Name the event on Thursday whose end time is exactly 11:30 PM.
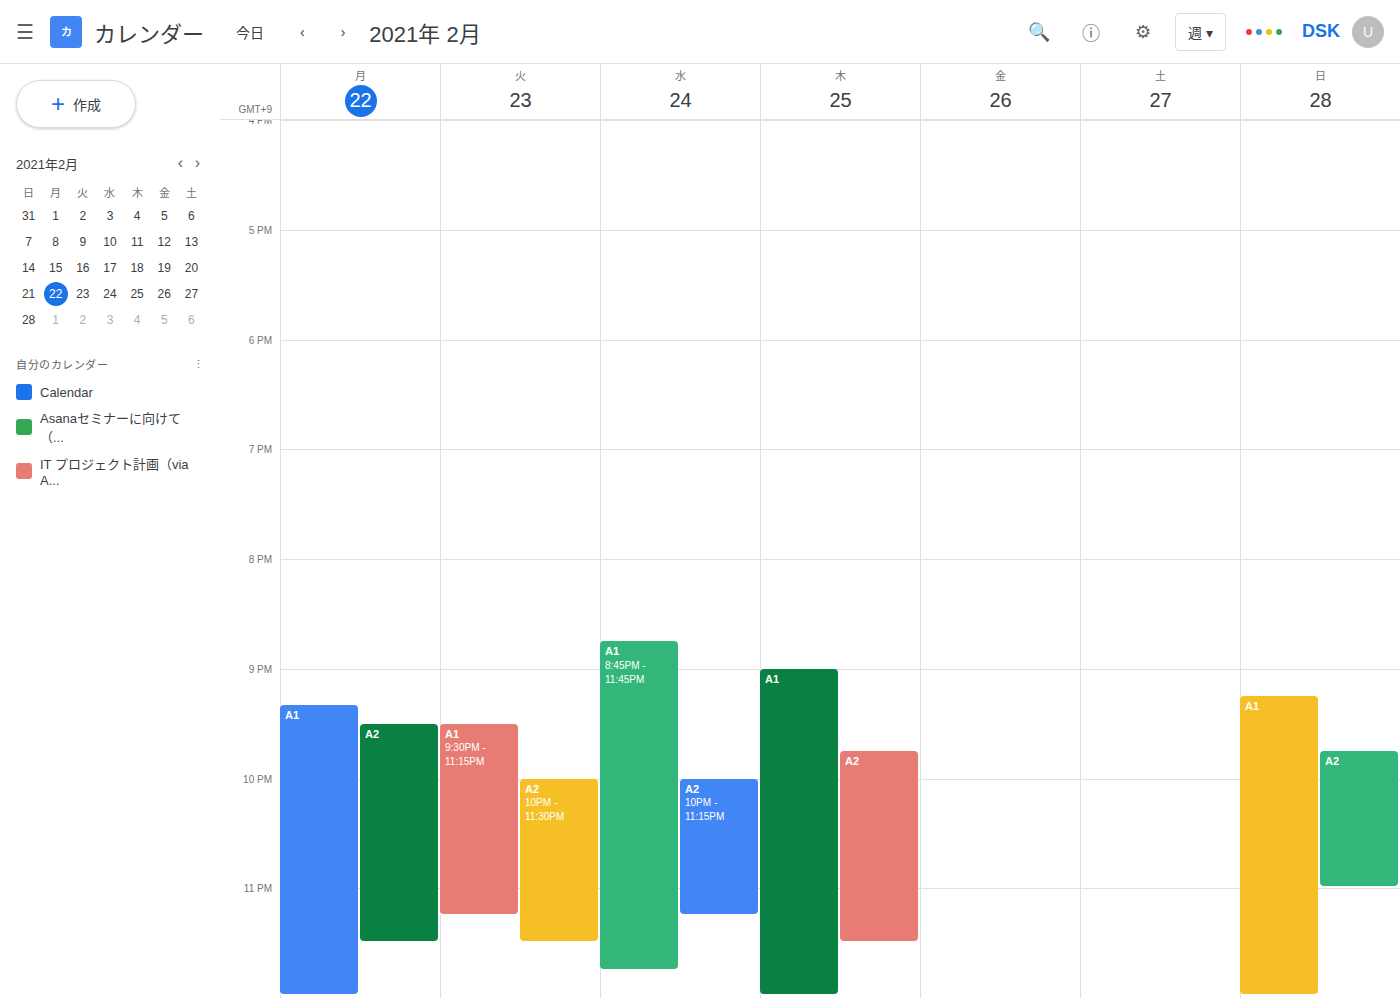
"A2"